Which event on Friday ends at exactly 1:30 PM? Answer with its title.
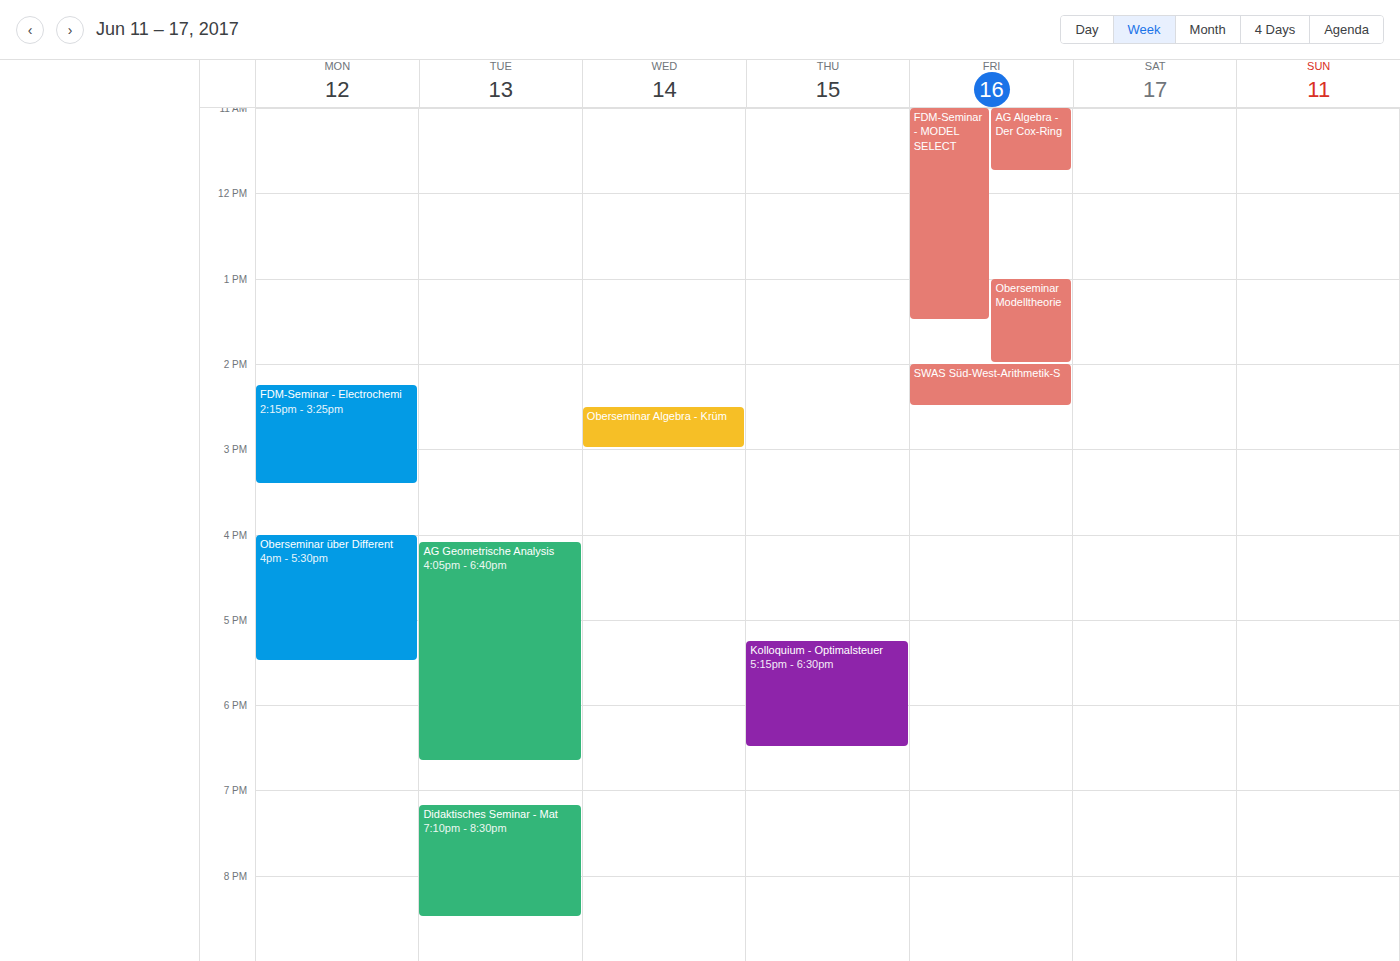
"FDM-Seminar - MODEL SELECT"